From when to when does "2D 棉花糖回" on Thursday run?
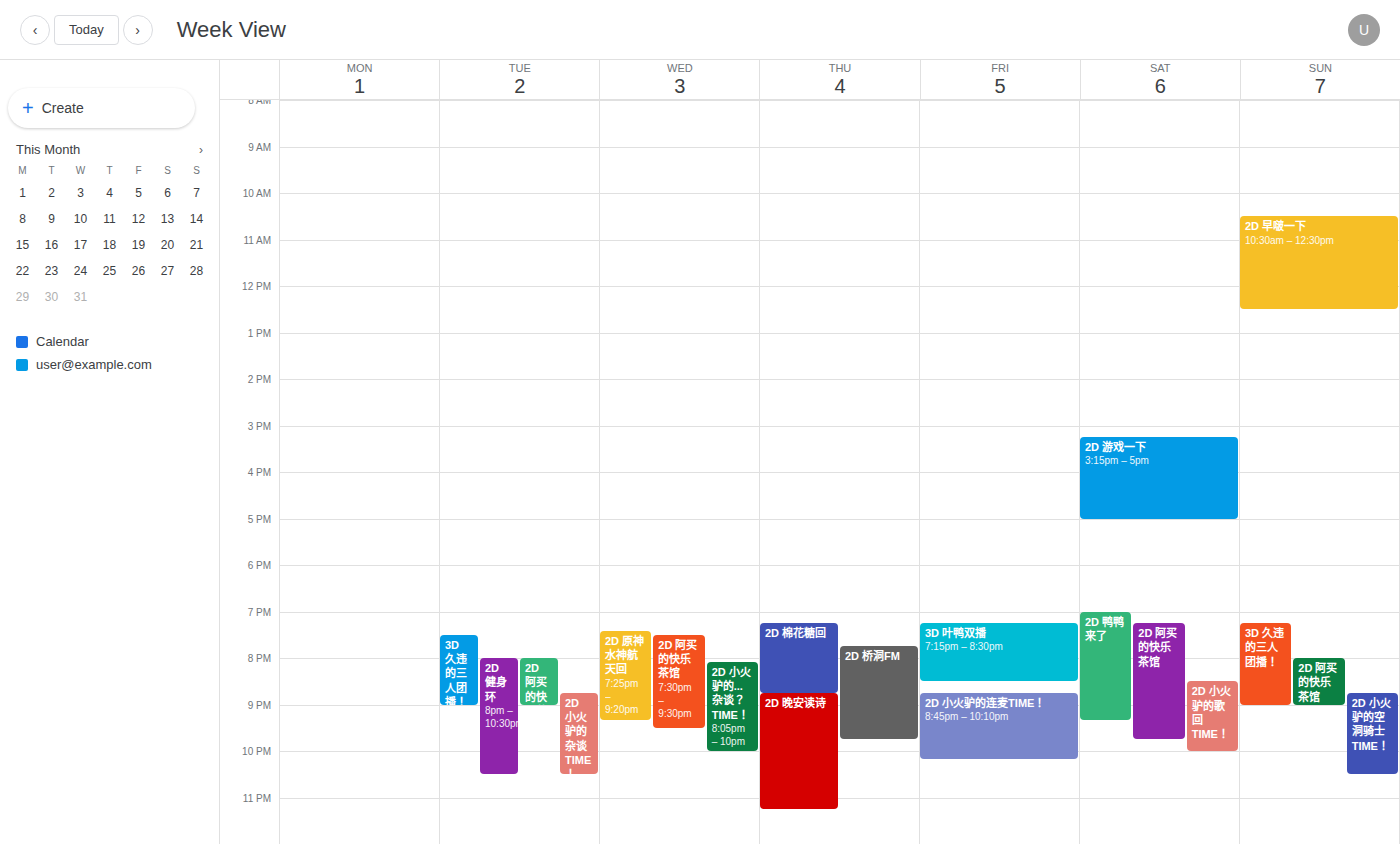
19:15 to 20:45